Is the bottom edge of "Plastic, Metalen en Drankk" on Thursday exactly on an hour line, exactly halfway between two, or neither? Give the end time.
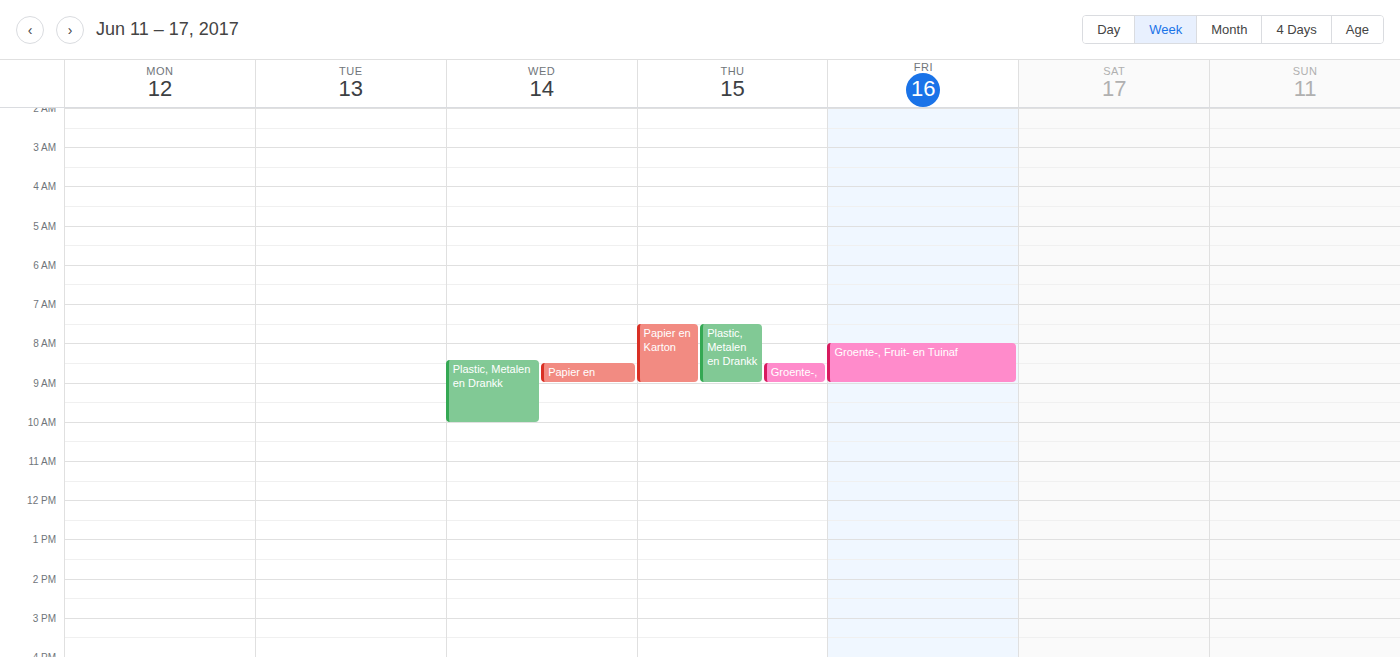
9:00 AM -- exactly on the 9 AM line.